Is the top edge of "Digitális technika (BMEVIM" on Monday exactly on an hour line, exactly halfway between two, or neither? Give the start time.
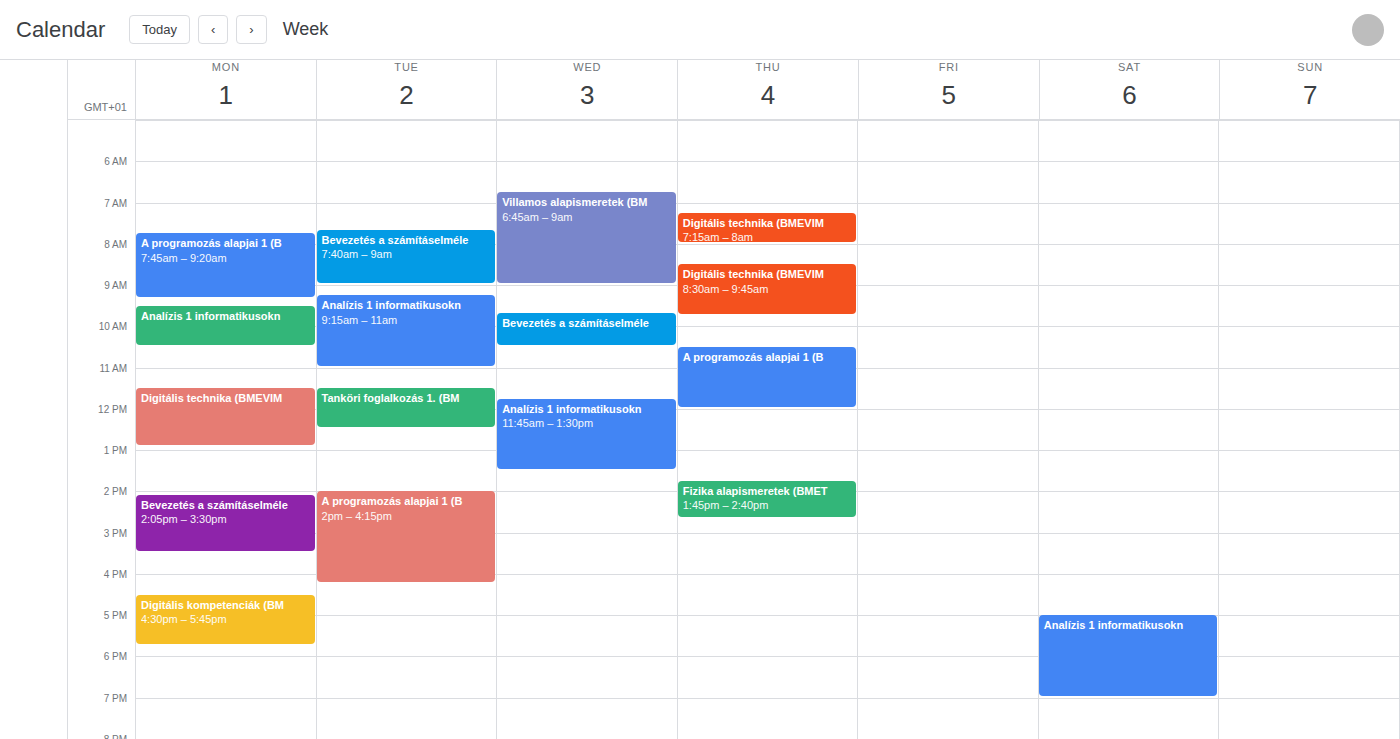
11:30 AM -- halfway between the 11 AM and 12 PM lines.